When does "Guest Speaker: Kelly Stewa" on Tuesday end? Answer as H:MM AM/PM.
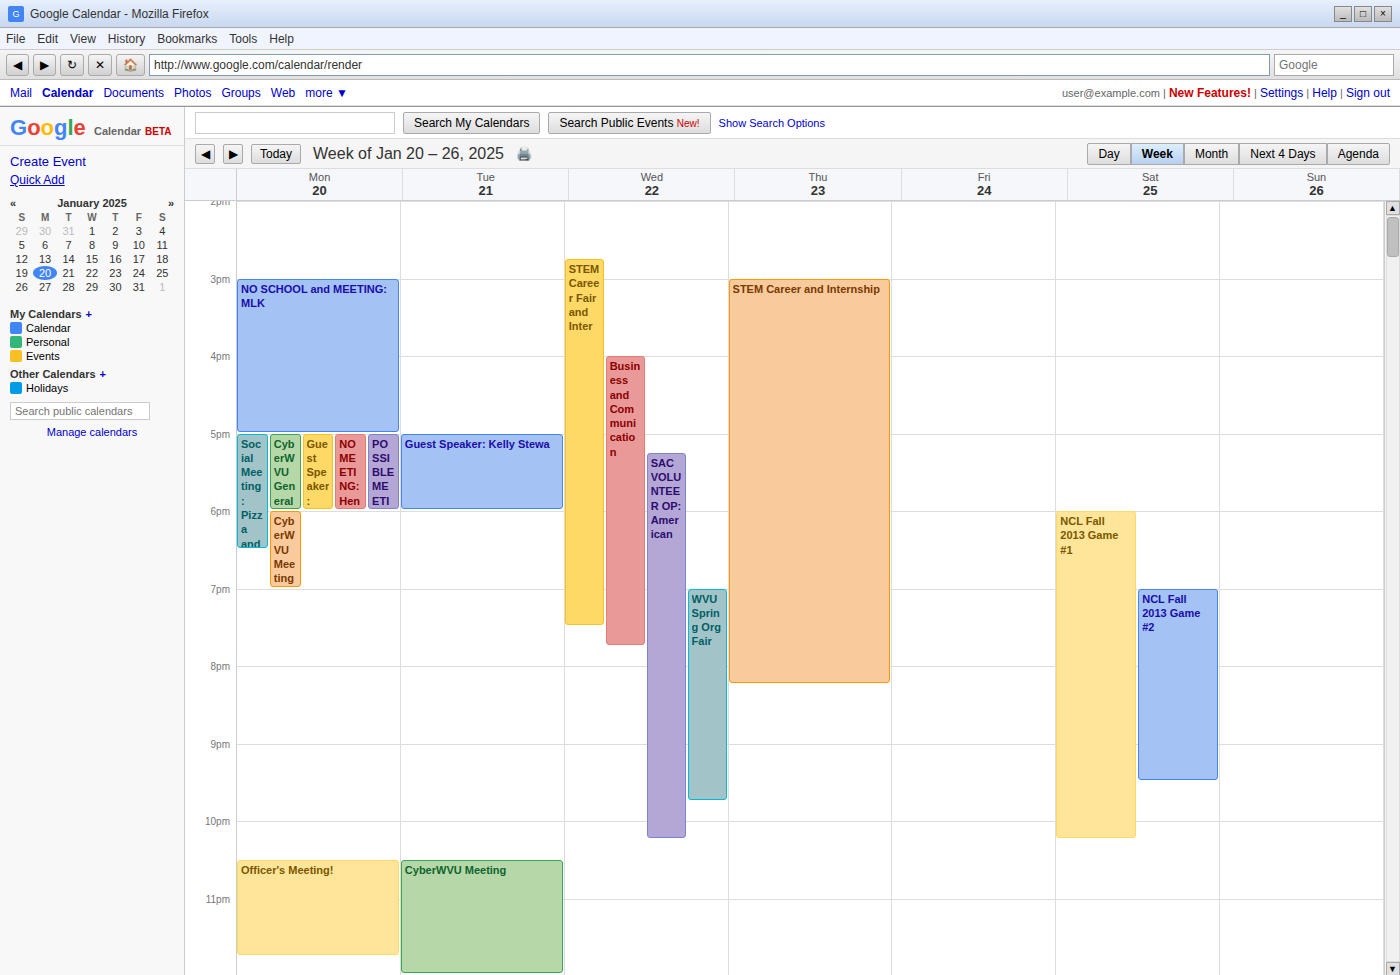
6:00 PM